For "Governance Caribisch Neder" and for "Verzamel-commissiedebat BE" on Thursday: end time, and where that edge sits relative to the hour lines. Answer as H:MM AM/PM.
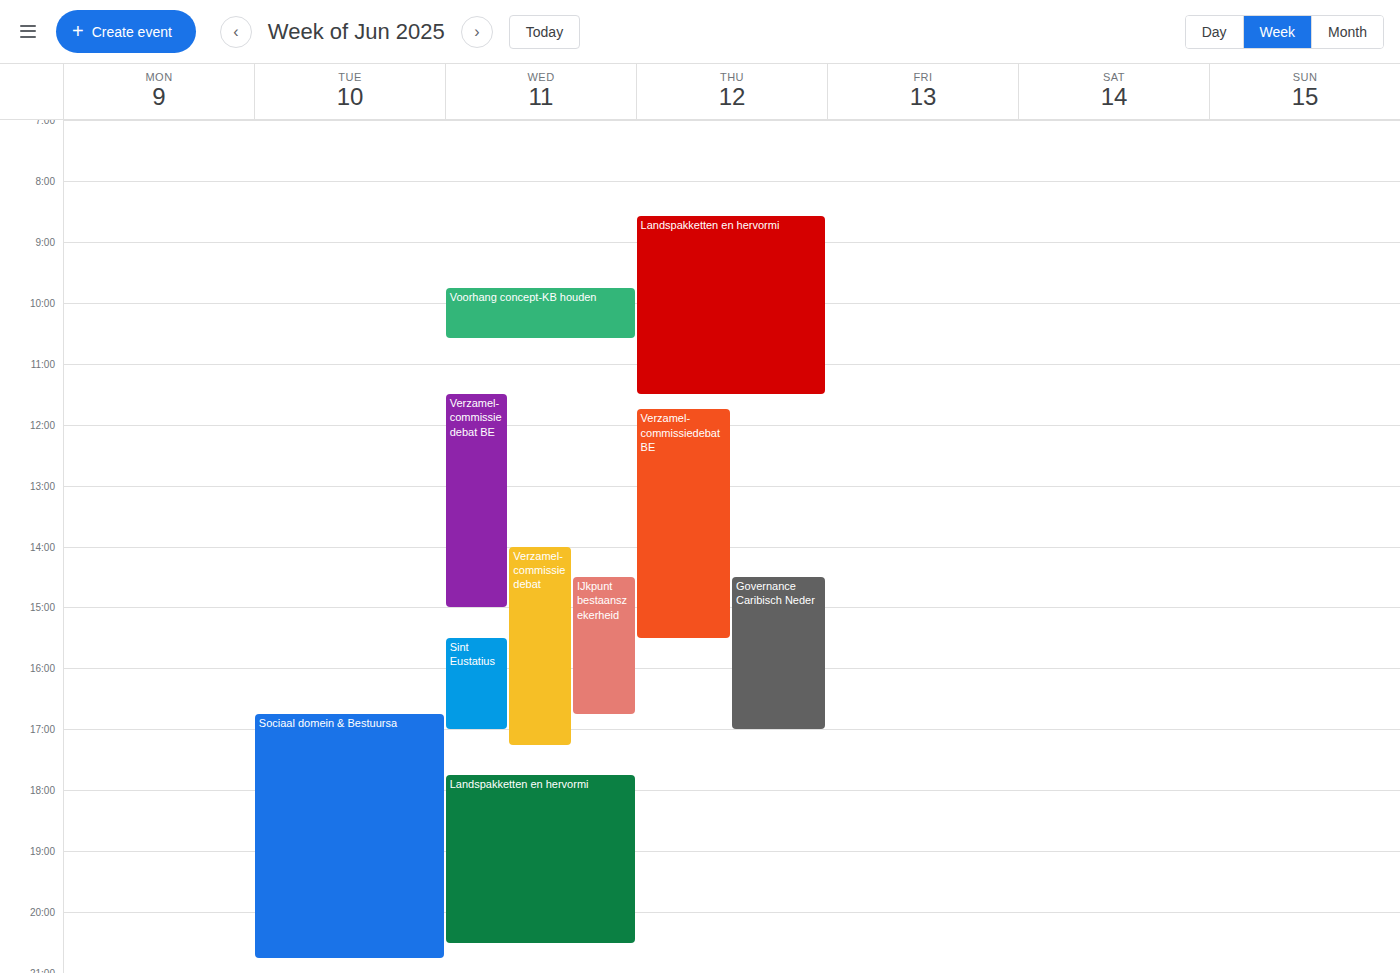
"Governance Caribisch Neder": 5:00 PM, exactly on the 5 PM line. "Verzamel-commissiedebat BE": 3:30 PM, halfway between the 3 PM and 4 PM lines.